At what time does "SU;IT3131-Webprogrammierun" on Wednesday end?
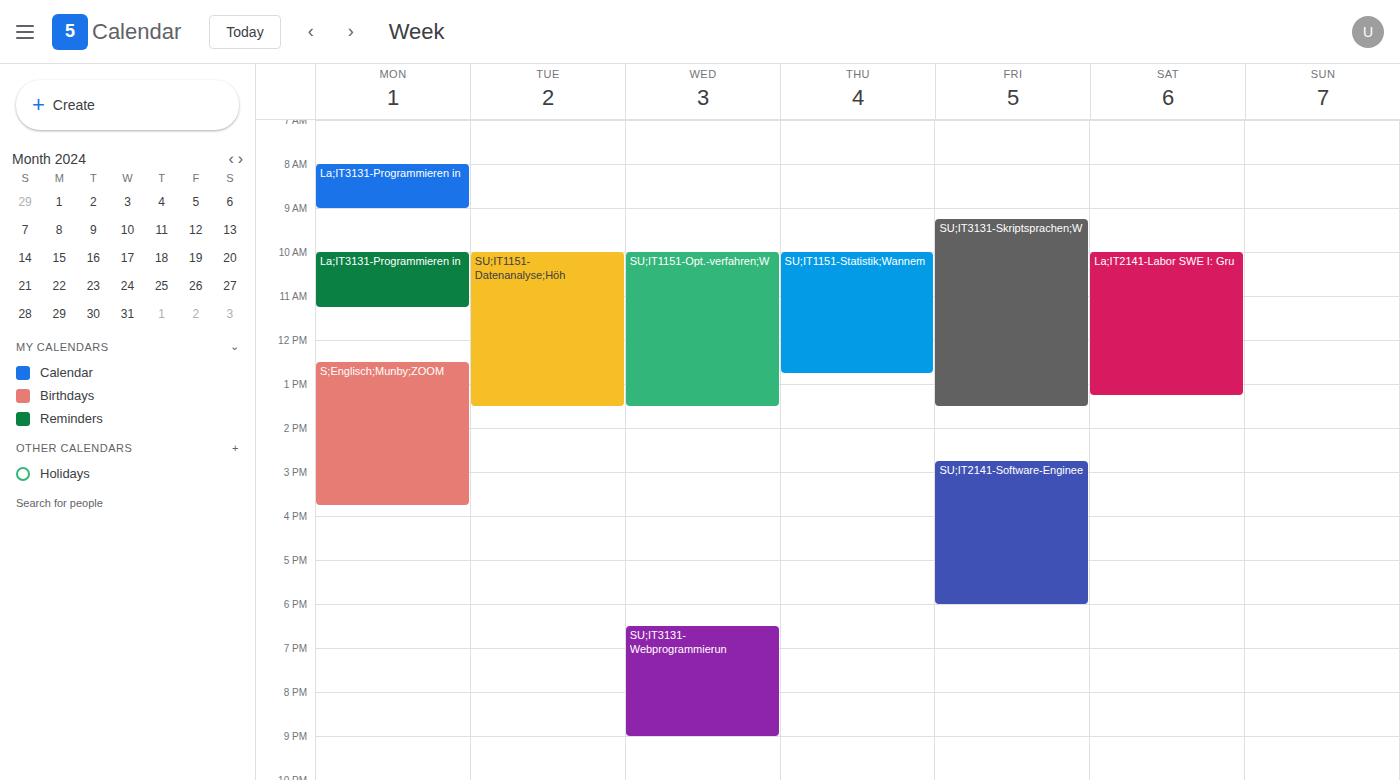
9:00 PM